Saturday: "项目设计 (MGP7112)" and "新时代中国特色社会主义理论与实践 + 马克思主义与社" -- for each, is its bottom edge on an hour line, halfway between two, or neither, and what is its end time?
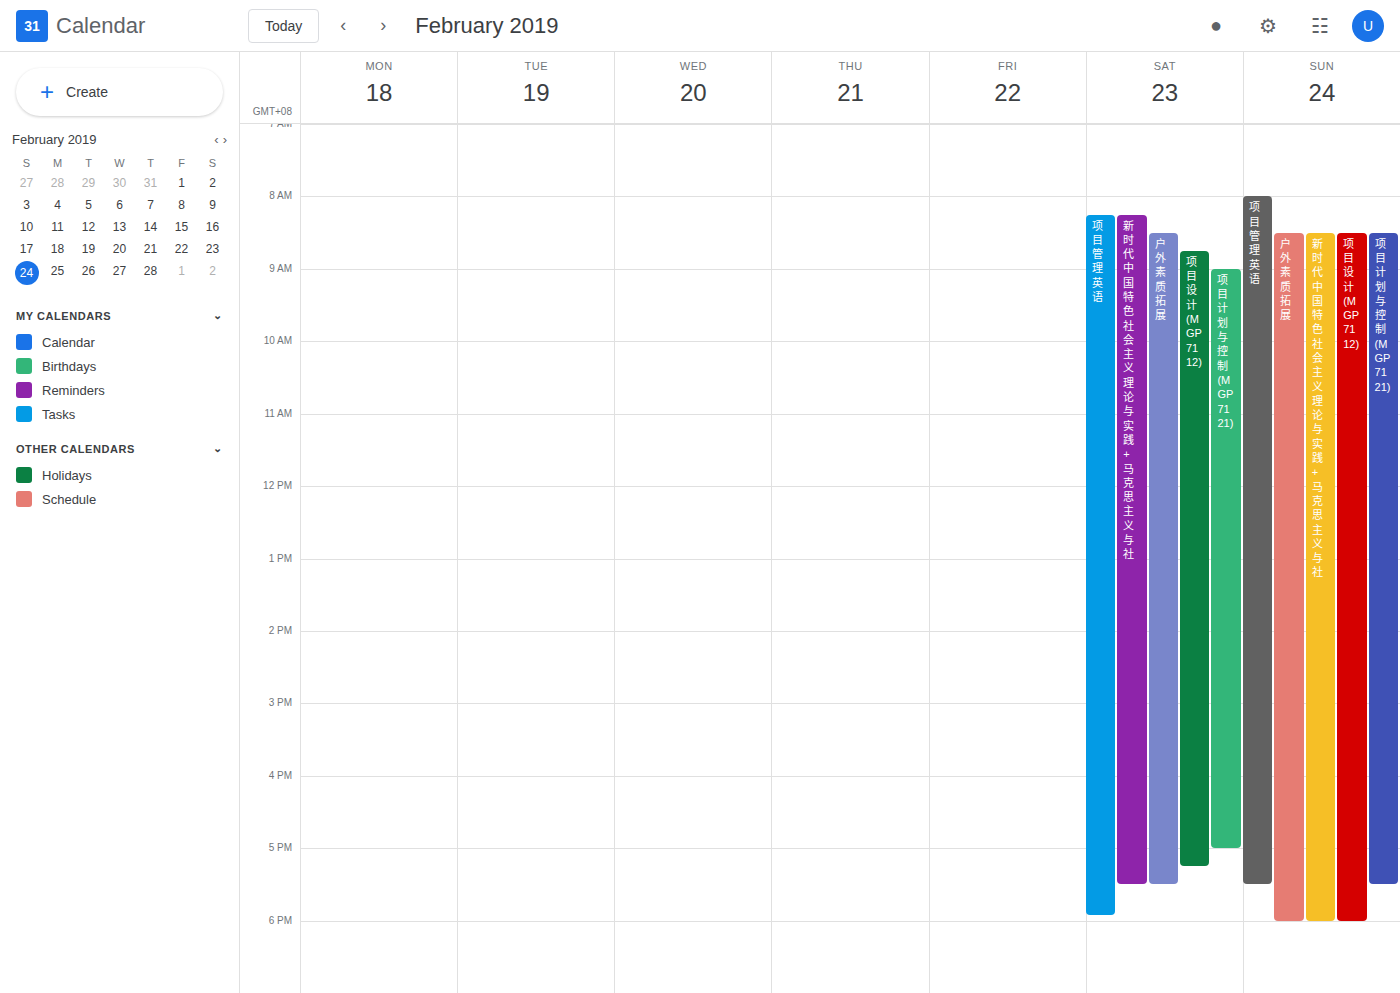
"项目设计 (MGP7112)": 17:15, neither: a quarter of the way from the 17:00 line to the 18:00 line. "新时代中国特色社会主义理论与实践 + 马克思主义与社": 17:30, halfway between the 17:00 and 18:00 lines.